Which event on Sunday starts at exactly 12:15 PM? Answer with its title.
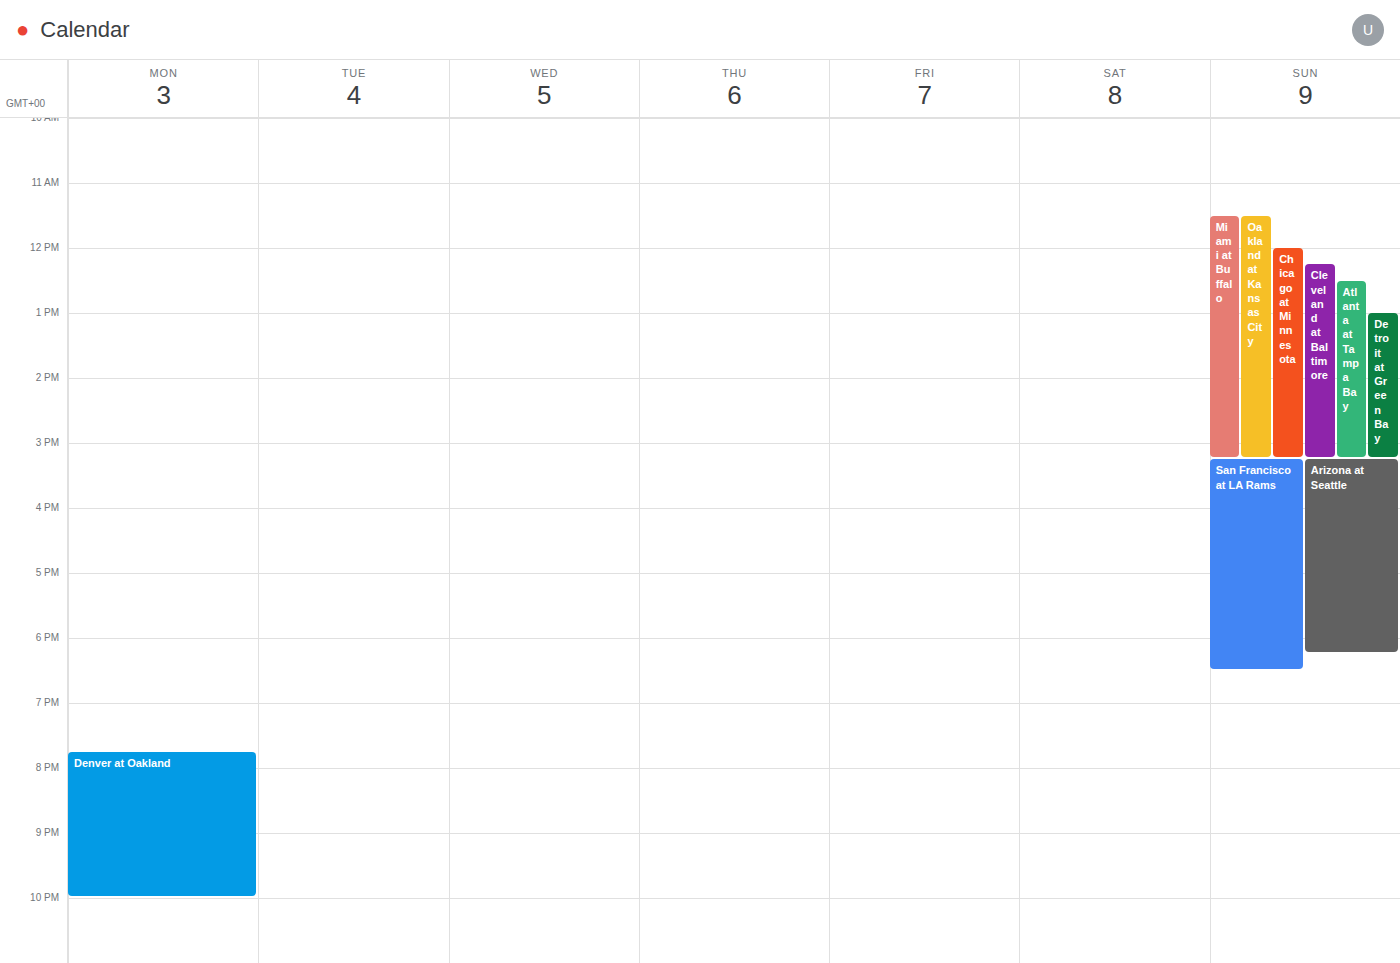
"Cleveland at Baltimore"